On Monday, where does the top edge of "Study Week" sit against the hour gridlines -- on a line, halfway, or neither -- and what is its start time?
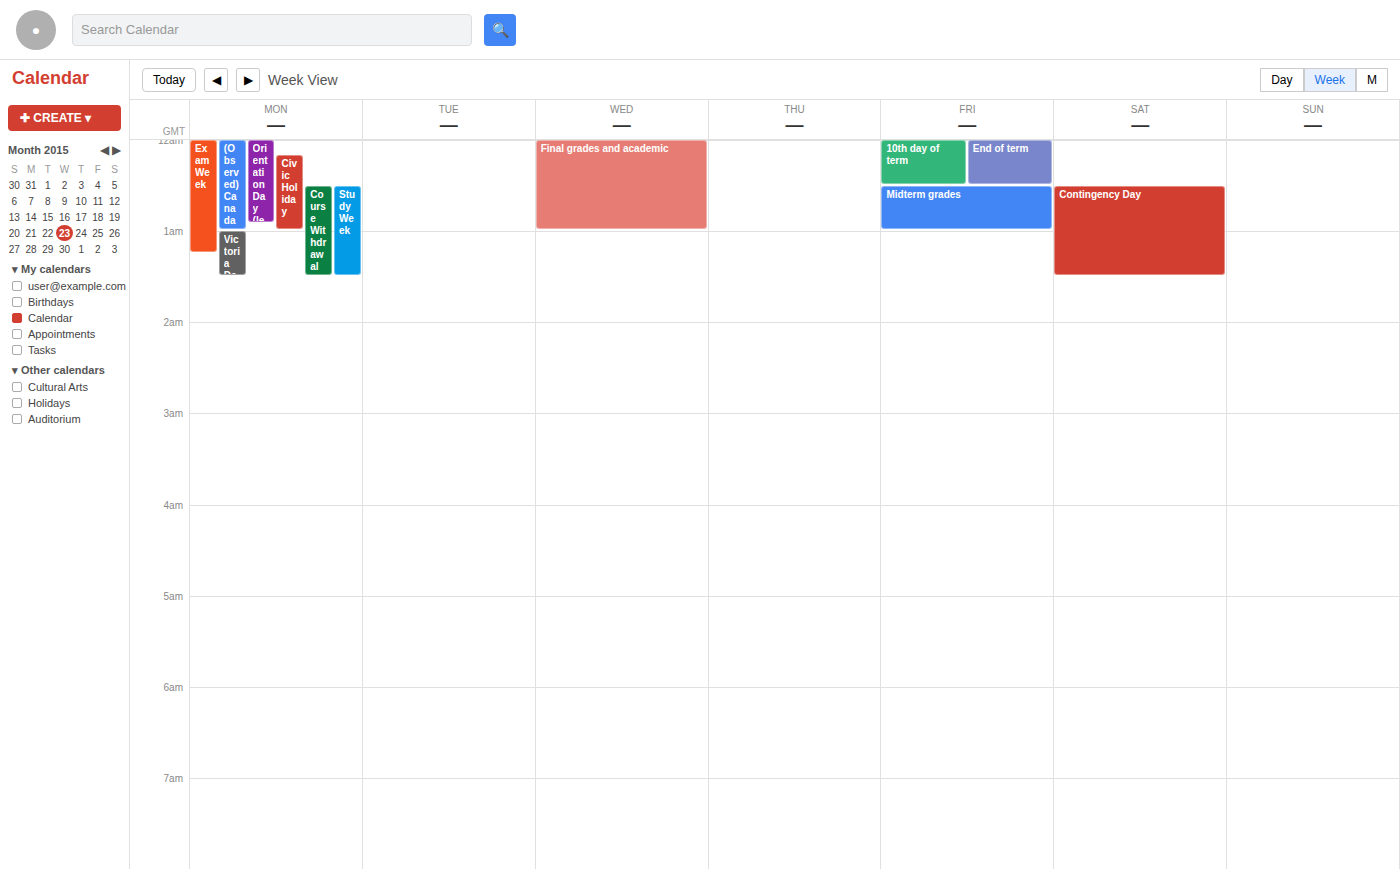
12:30 AM -- halfway between the 12 AM and 1 AM lines.